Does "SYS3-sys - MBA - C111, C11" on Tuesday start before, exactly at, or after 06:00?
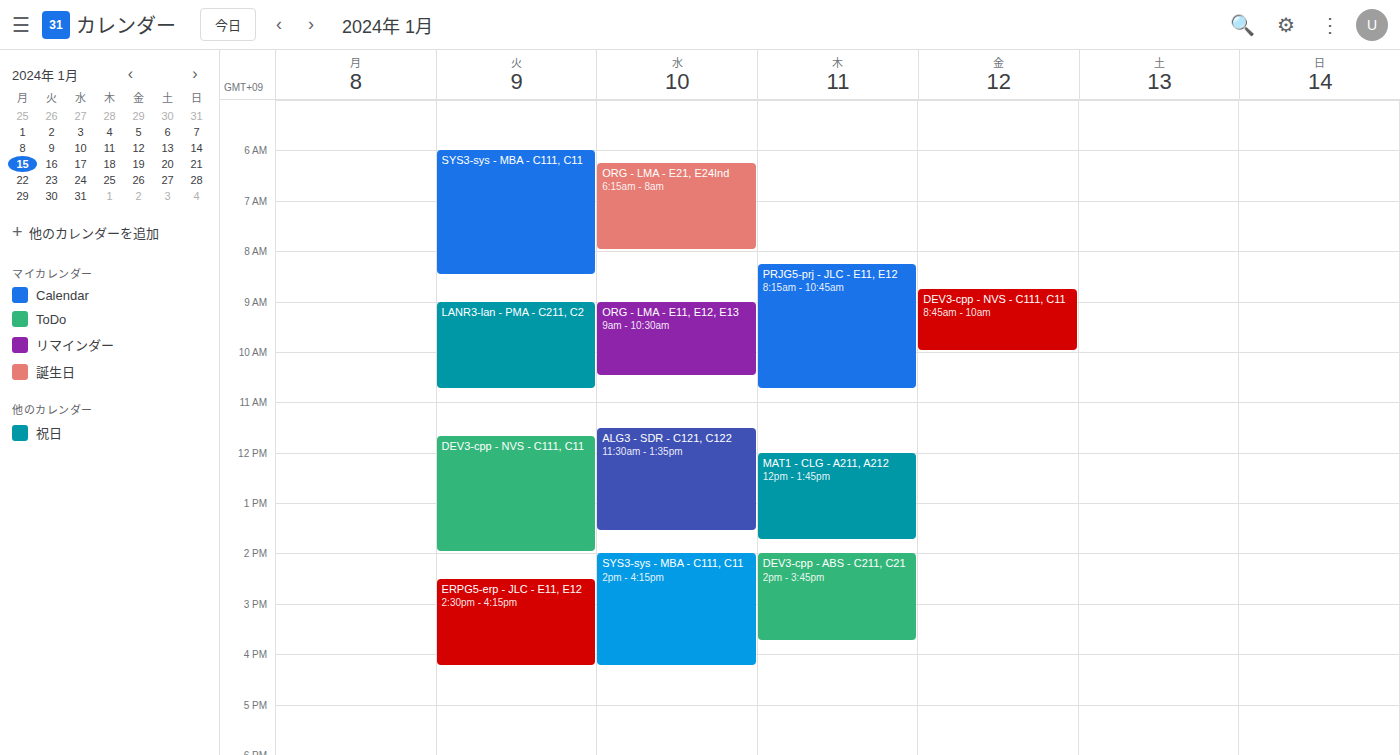
06:00 -- exactly at 06:00, on the 06:00 line.